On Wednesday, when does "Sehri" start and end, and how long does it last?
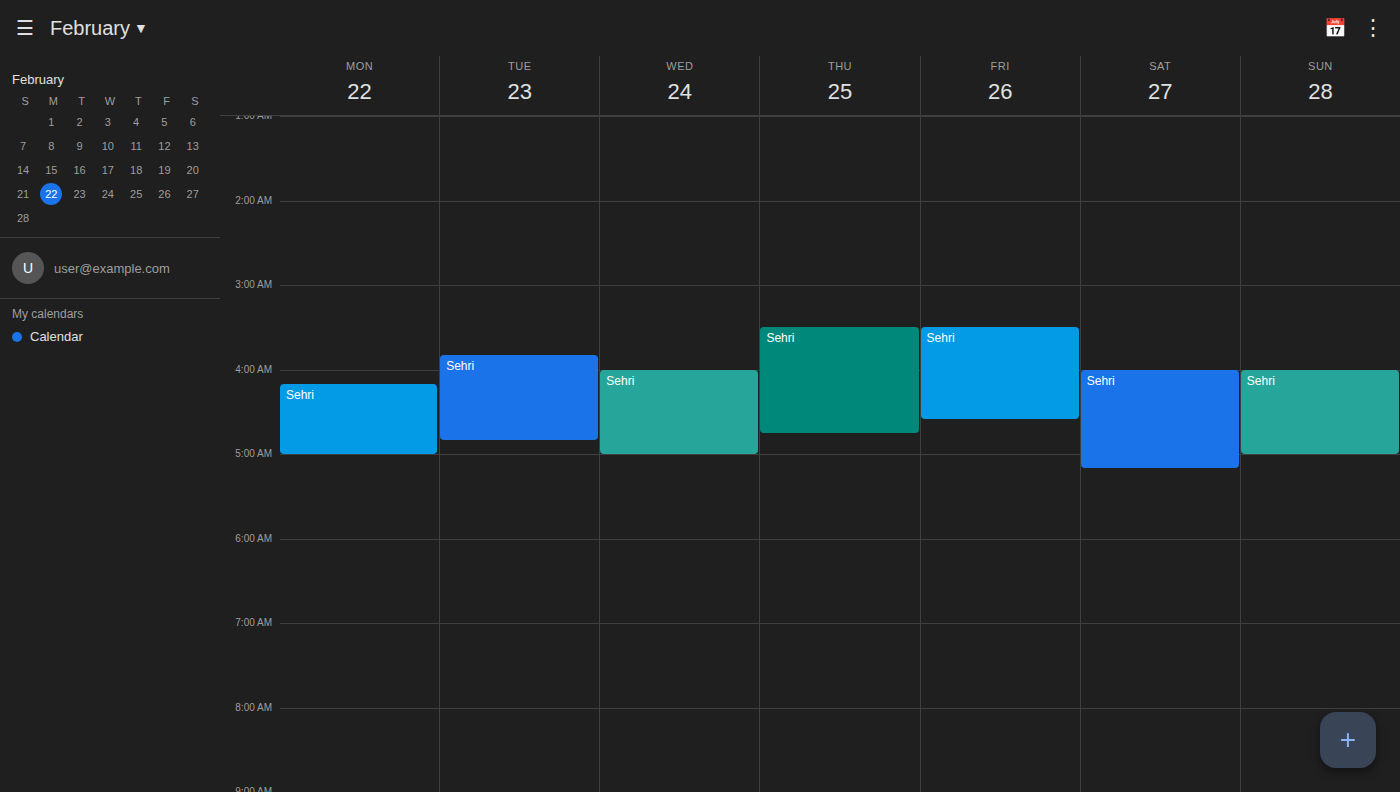
4:00 AM to 5:00 AM, 1 hour